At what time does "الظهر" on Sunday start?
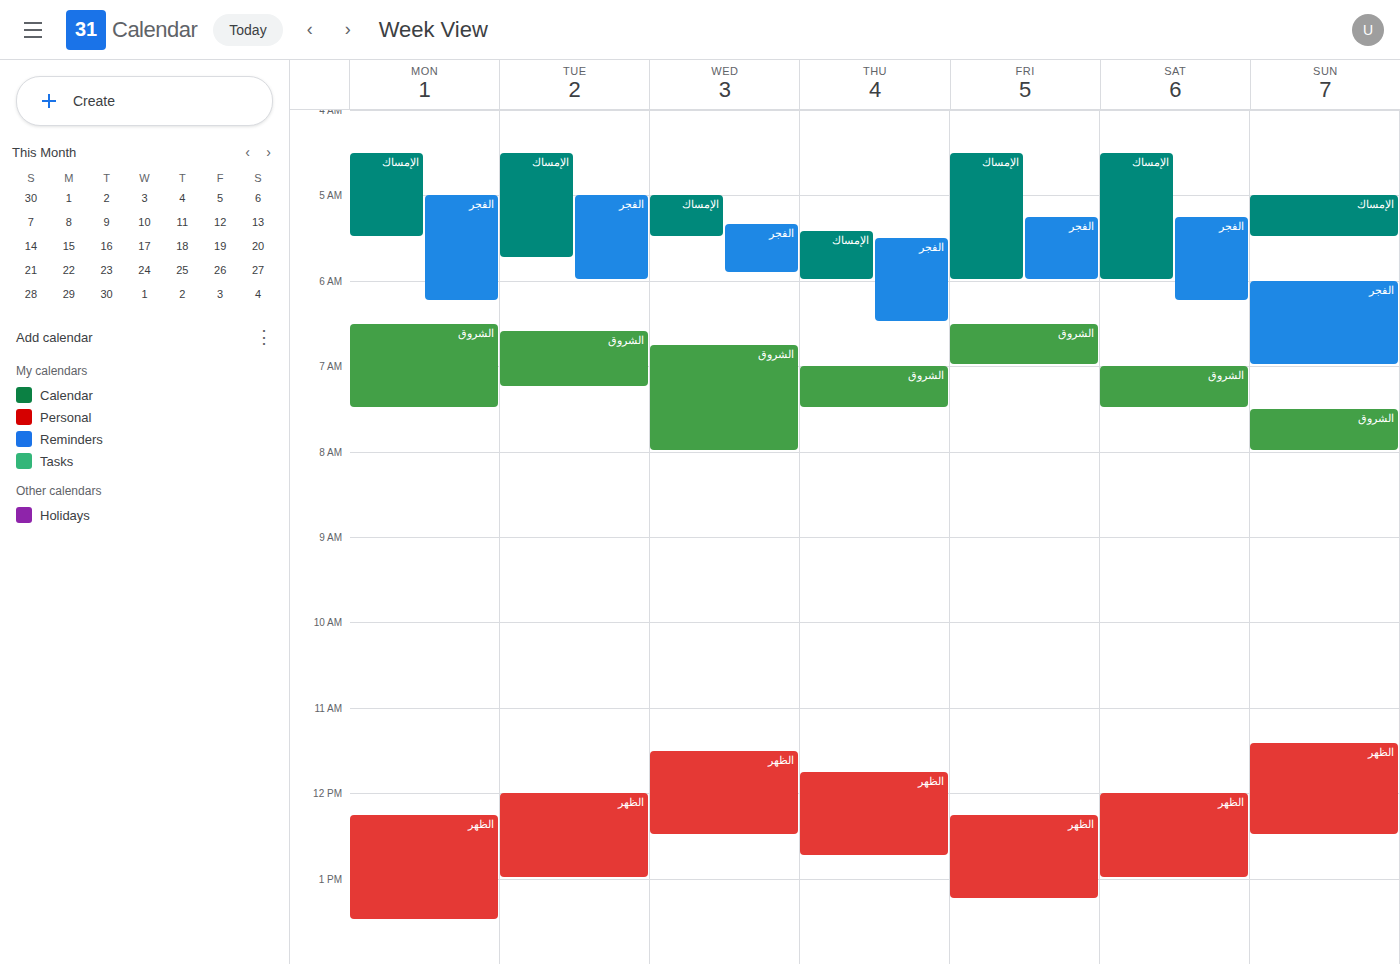
11:25